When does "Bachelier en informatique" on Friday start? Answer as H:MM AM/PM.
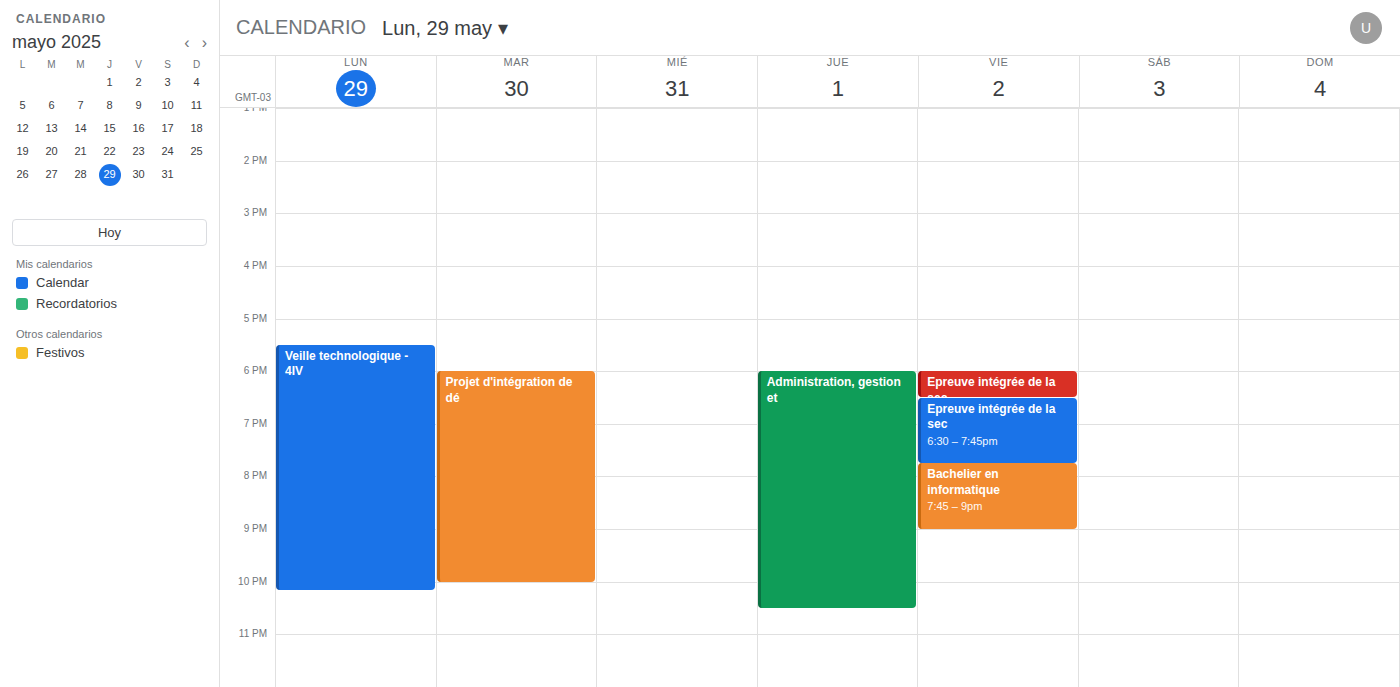
7:45 PM